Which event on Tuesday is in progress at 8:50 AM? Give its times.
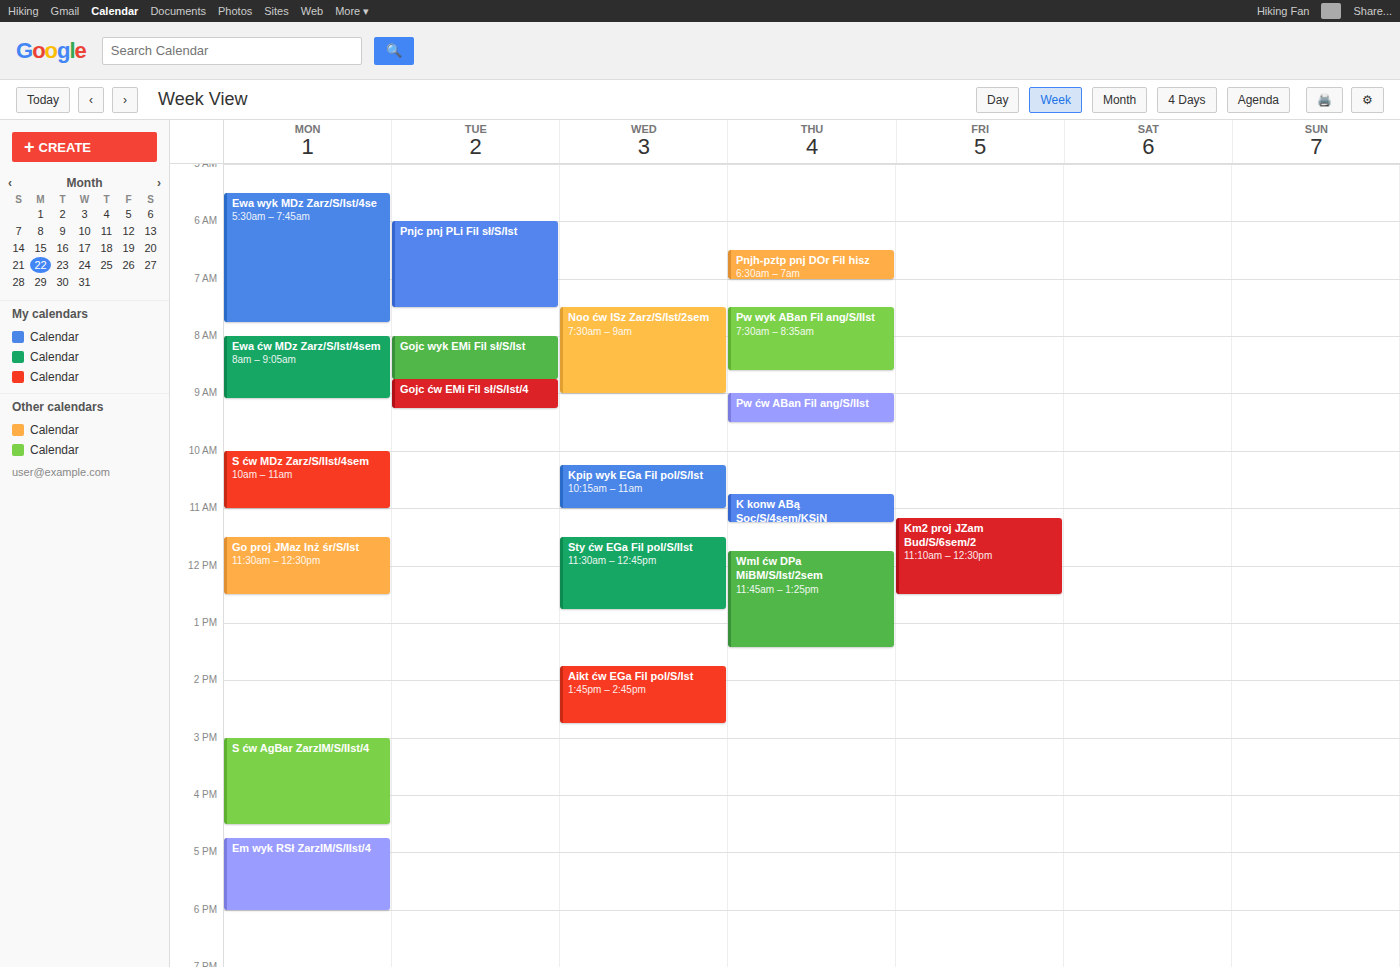
"Gojc ćw EMi Fil sł/S/Ist/4", 8:45 AM to 9:15 AM